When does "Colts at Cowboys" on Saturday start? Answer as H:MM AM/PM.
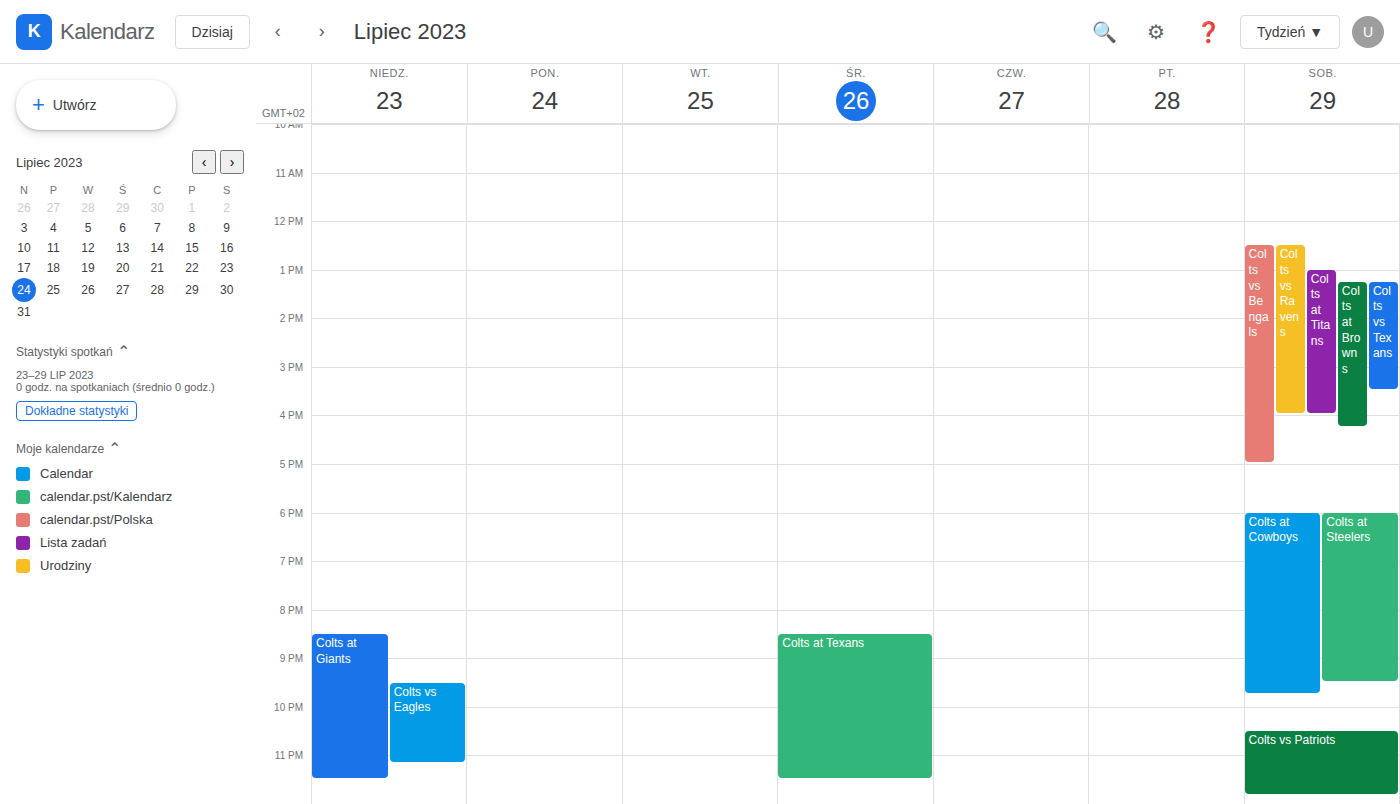
6:00 PM